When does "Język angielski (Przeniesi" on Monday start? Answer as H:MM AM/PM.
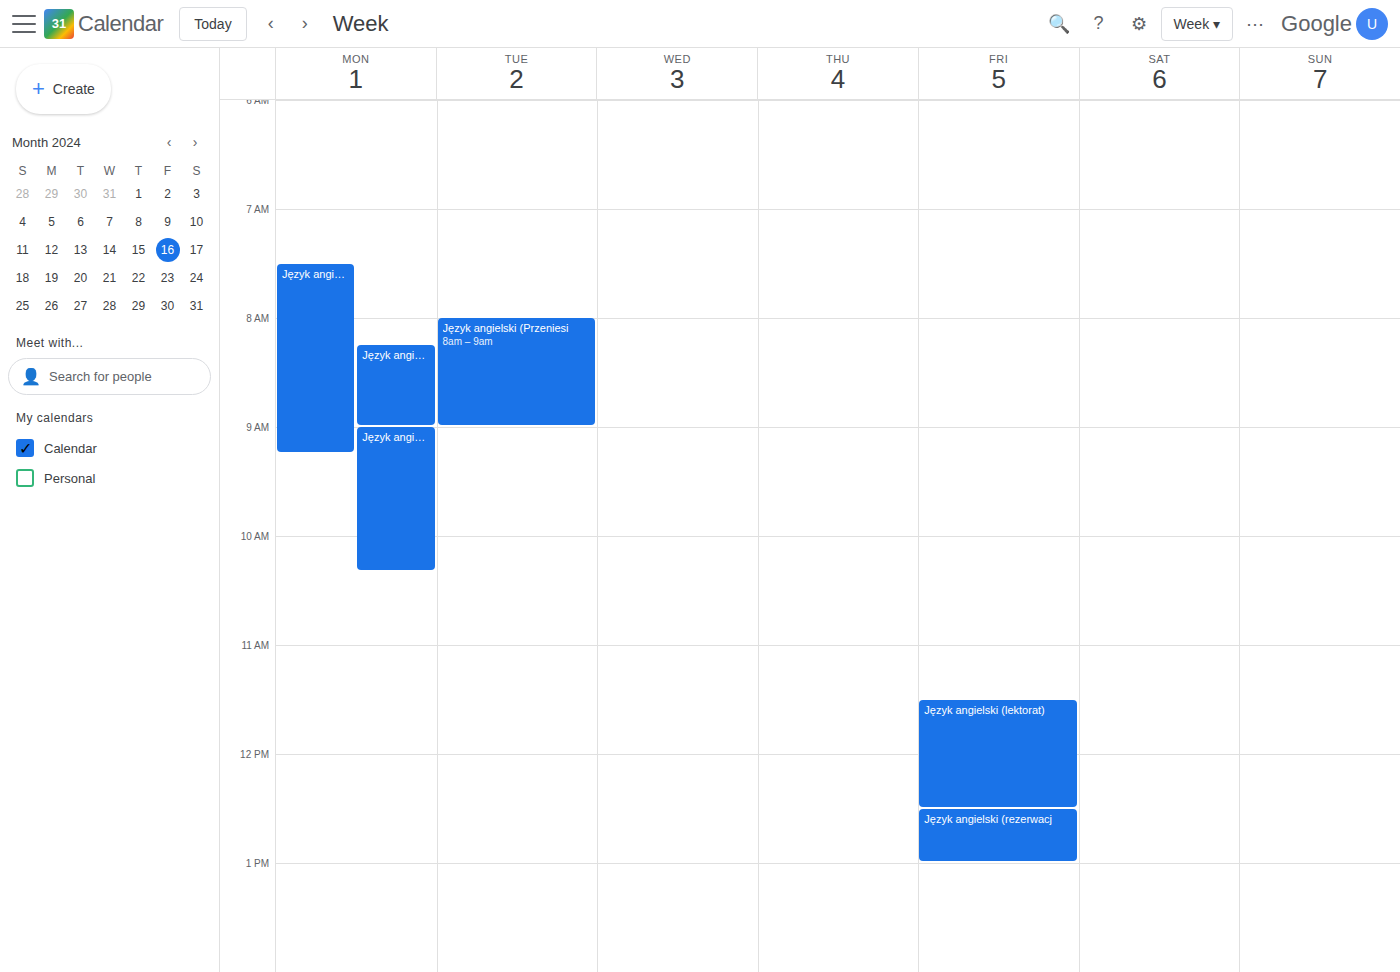
7:30 AM